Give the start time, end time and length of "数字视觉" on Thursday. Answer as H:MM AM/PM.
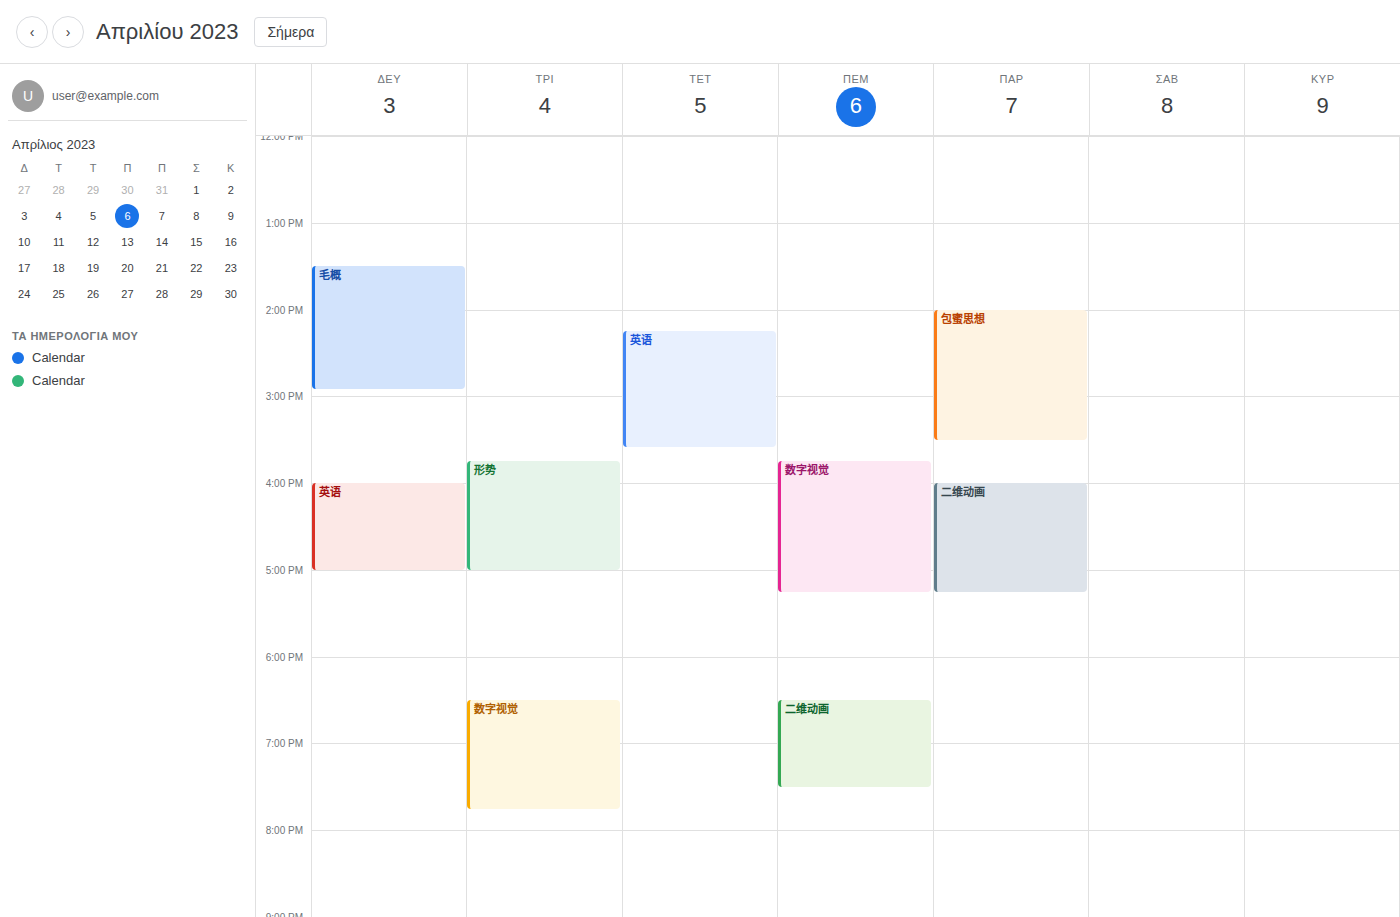
3:45 PM to 5:15 PM, 1 hour 30 minutes